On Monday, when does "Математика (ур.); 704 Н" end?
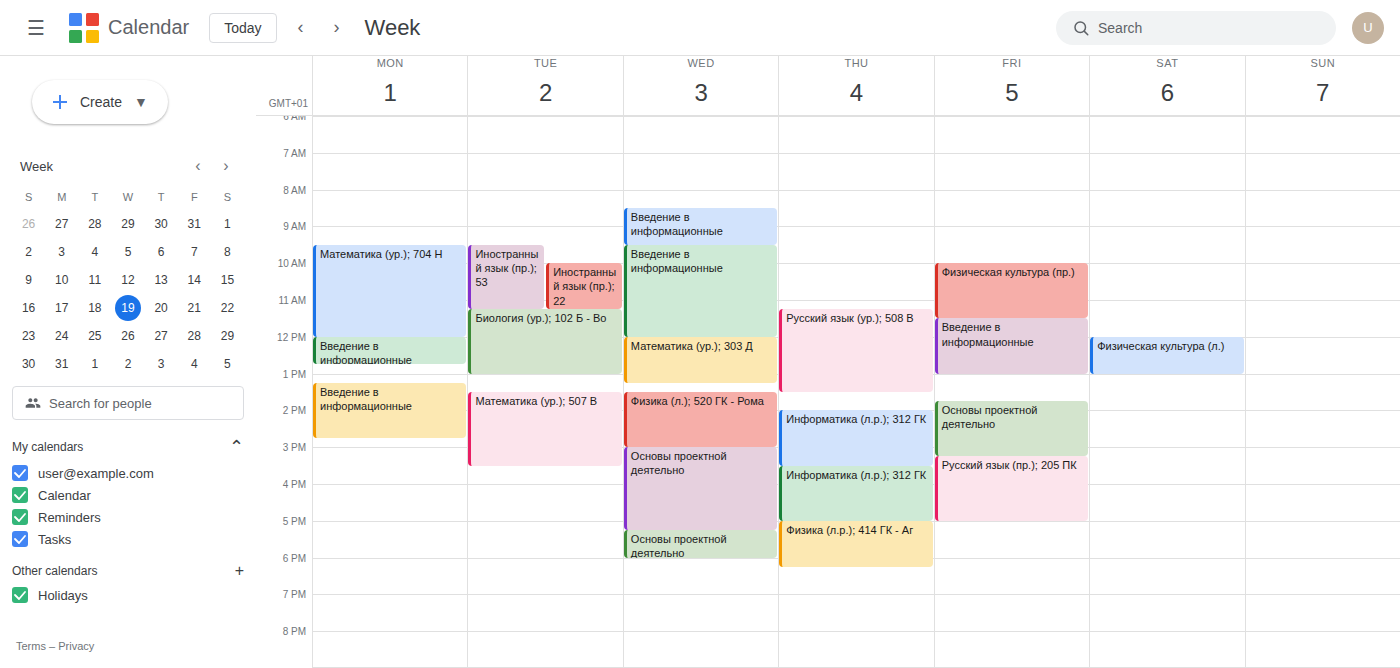
12:00 PM